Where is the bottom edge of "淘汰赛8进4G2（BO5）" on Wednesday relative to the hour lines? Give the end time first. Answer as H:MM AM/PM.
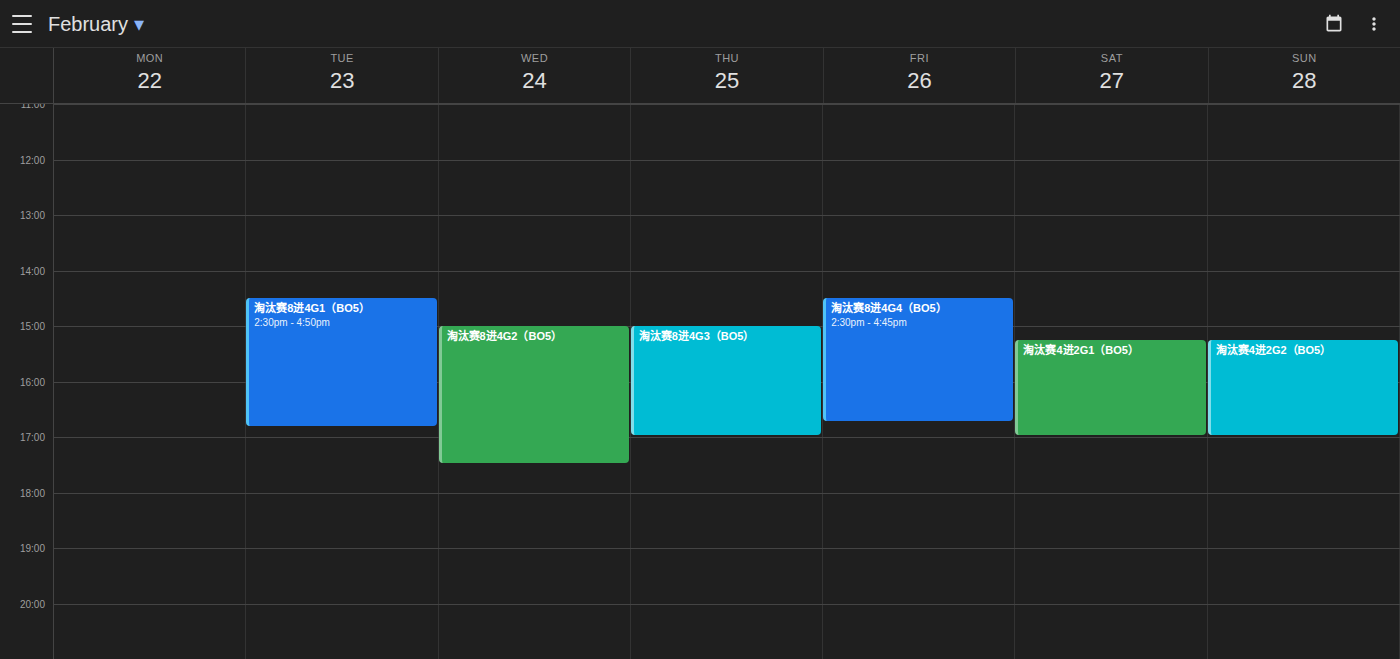
5:30 PM -- halfway between the 5 PM and 6 PM lines.